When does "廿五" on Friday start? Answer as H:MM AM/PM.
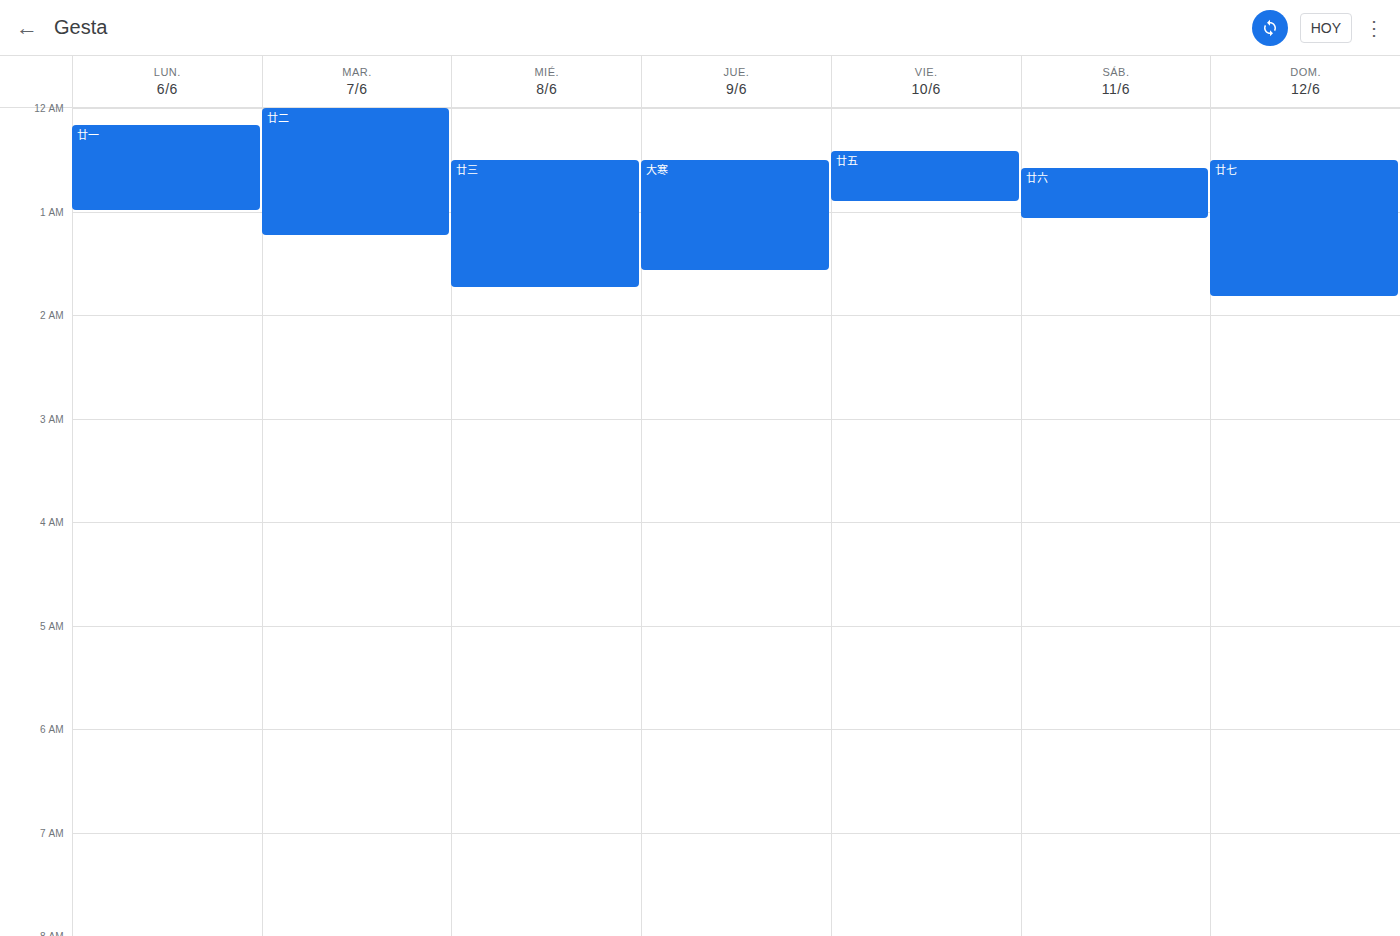
12:25 AM